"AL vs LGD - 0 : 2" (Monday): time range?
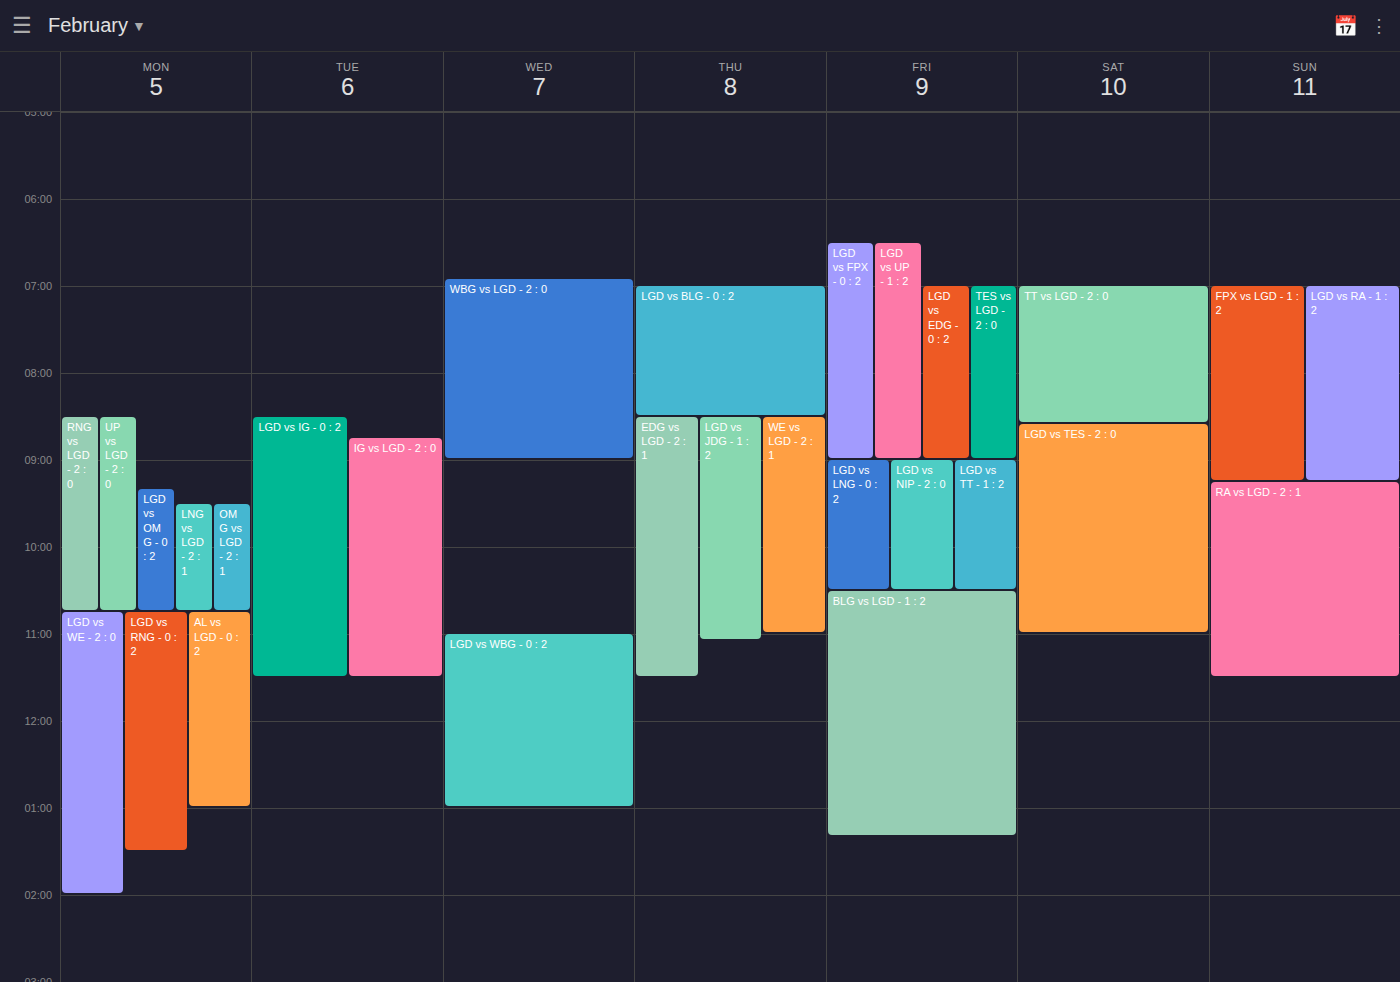
10:45 AM to 1:00 PM